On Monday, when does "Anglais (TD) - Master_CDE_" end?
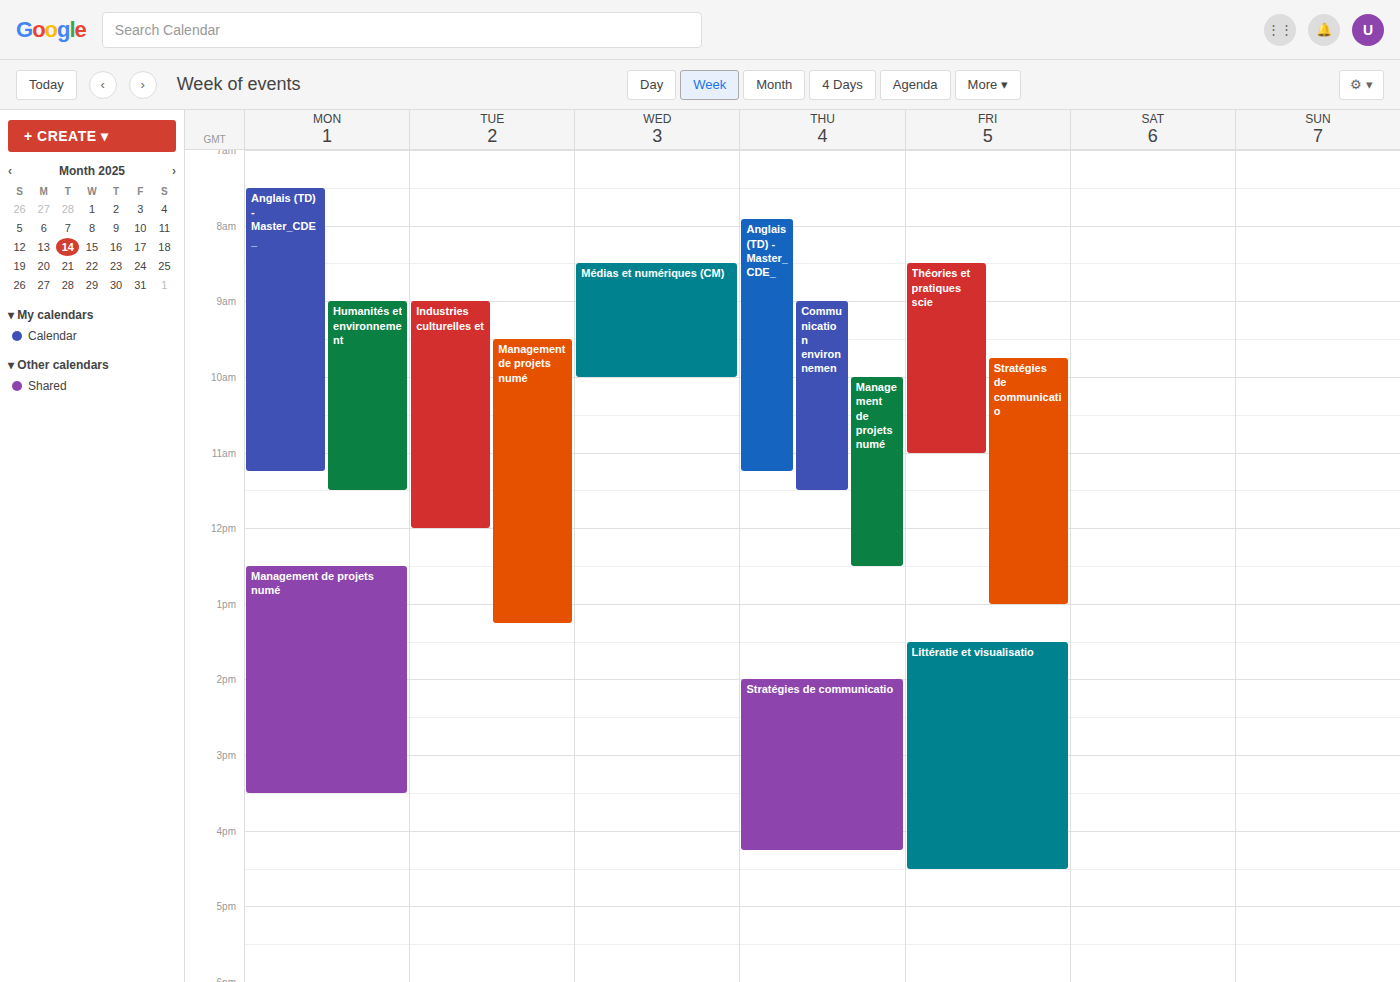
11:15 AM